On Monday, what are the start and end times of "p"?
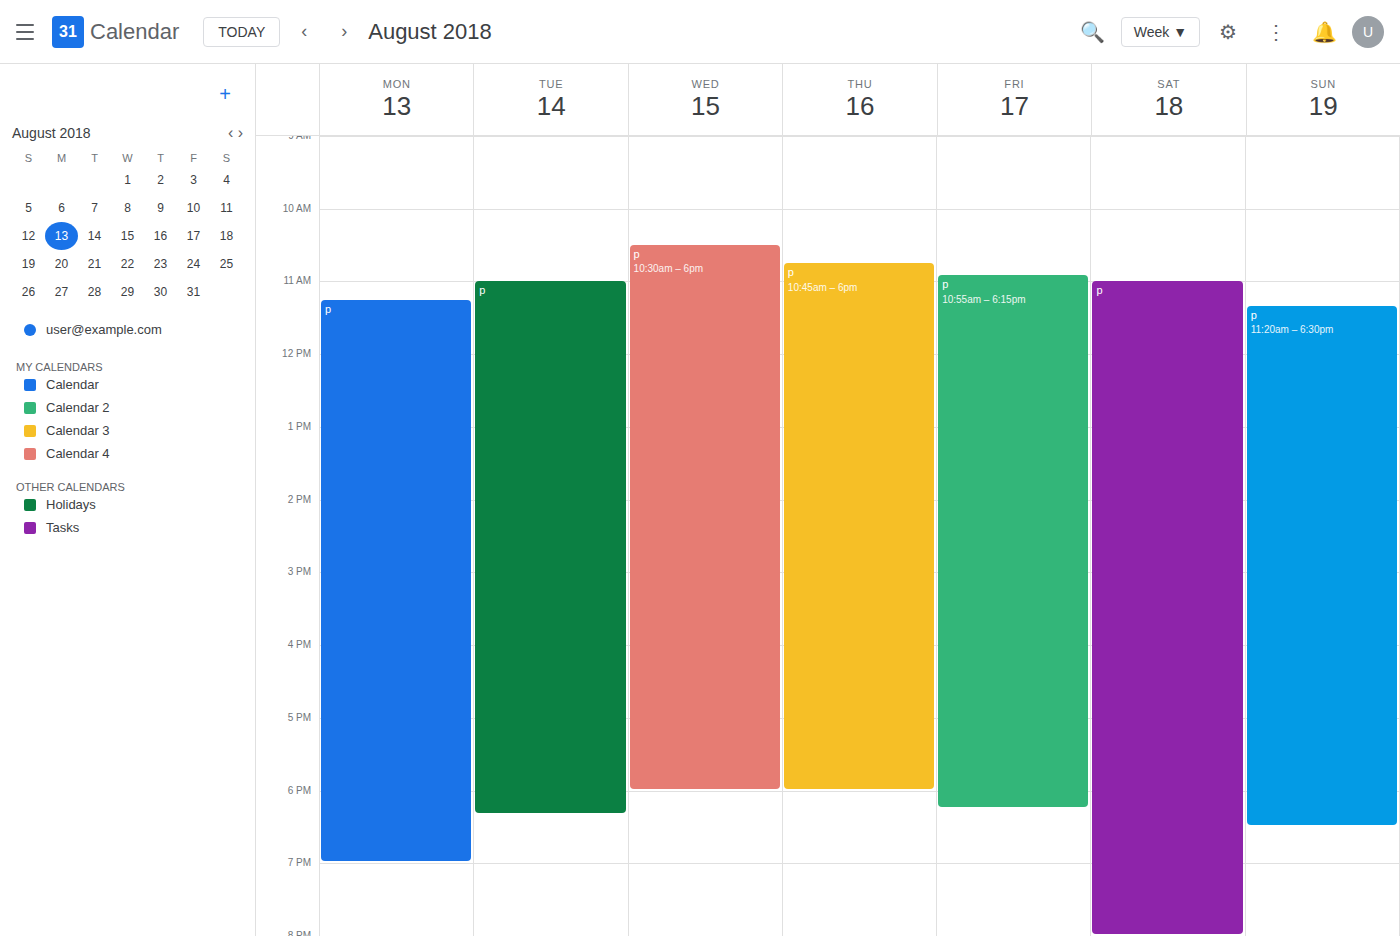
11:15 AM to 7:00 PM